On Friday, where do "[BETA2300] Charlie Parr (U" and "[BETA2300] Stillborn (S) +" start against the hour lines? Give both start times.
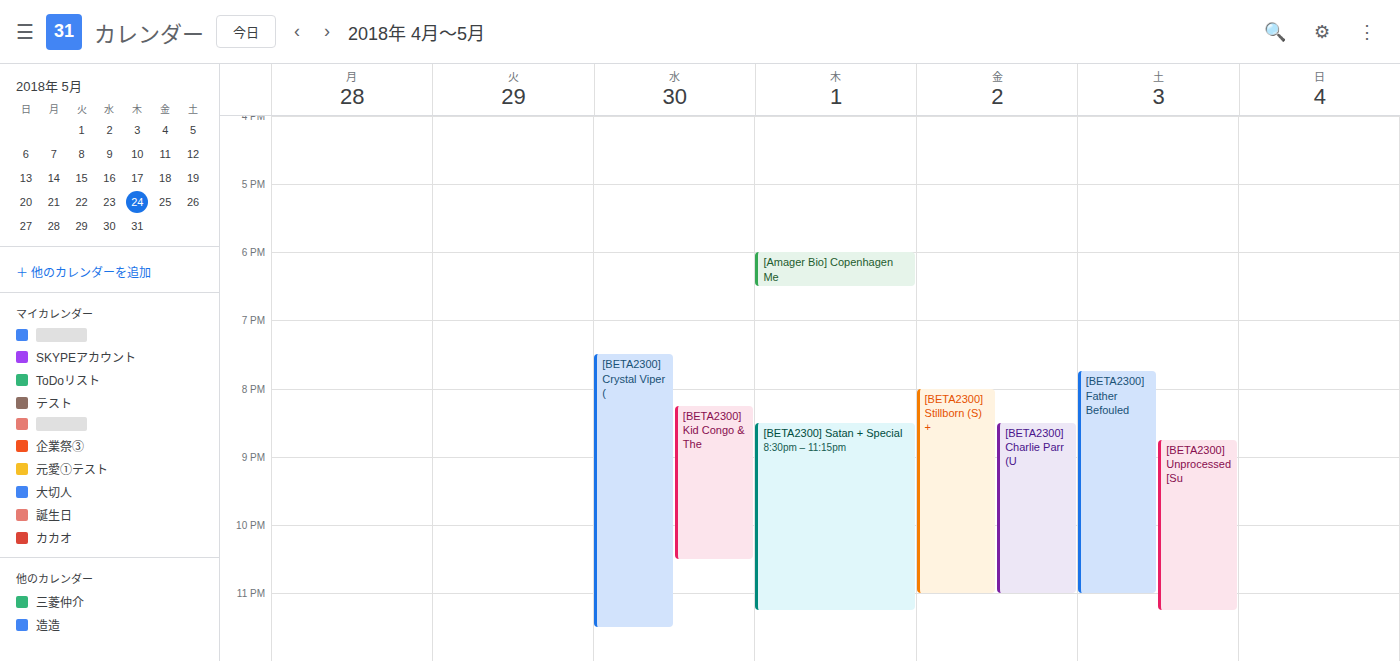
"[BETA2300] Charlie Parr (U": 8:30 PM, halfway between the 8 PM and 9 PM lines. "[BETA2300] Stillborn (S) +": 8:00 PM, exactly on the 8 PM line.